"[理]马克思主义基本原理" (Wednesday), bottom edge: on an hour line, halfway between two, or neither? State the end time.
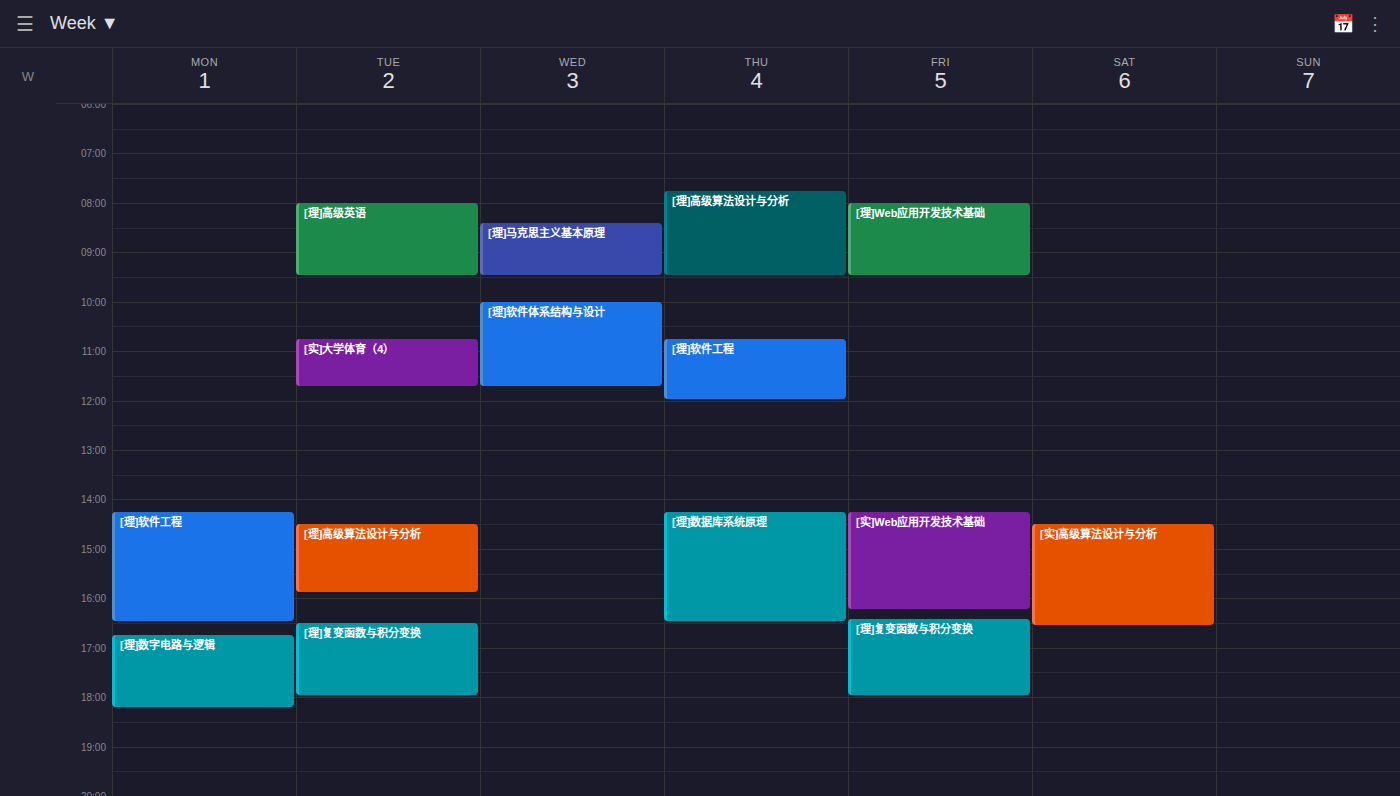
9:30 AM -- halfway between the 9 AM and 10 AM lines.